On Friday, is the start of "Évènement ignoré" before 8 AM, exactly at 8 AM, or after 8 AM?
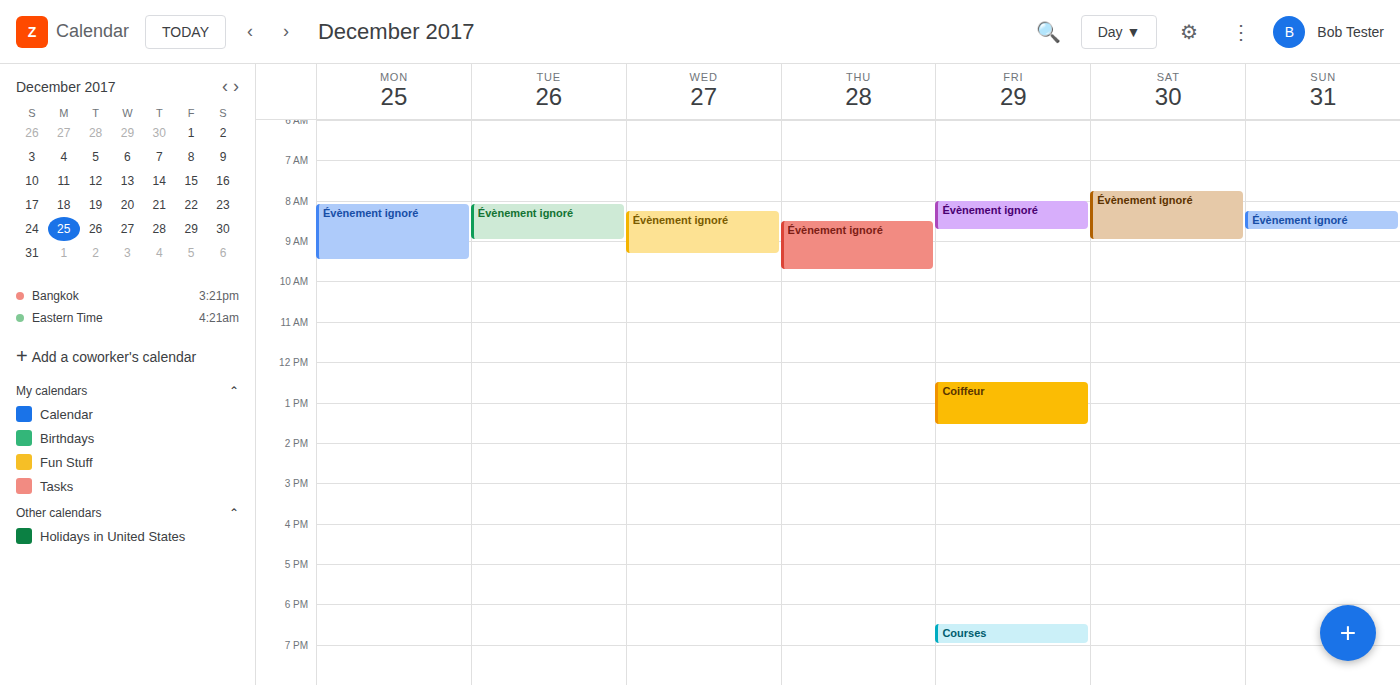
8:00 AM -- exactly at 8 AM, on the 8 AM line.